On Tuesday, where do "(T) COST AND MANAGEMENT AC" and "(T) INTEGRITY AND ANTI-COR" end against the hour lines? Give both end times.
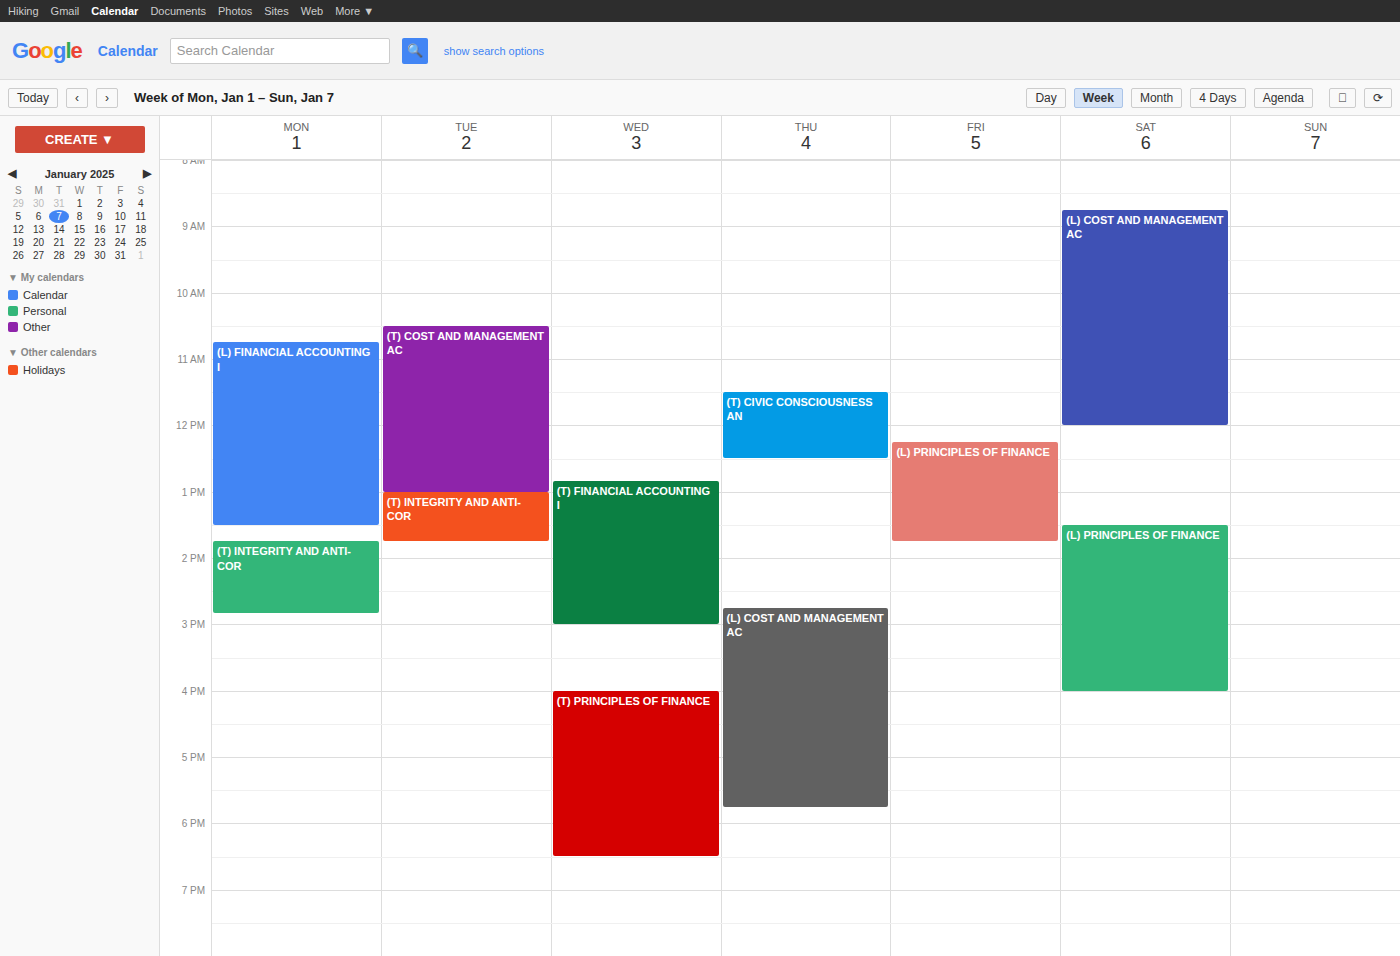
"(T) COST AND MANAGEMENT AC": 1:00 PM, exactly on the 1 PM line. "(T) INTEGRITY AND ANTI-COR": 1:45 PM, neither: three quarters of the way from the 1 PM line to the 2 PM line.